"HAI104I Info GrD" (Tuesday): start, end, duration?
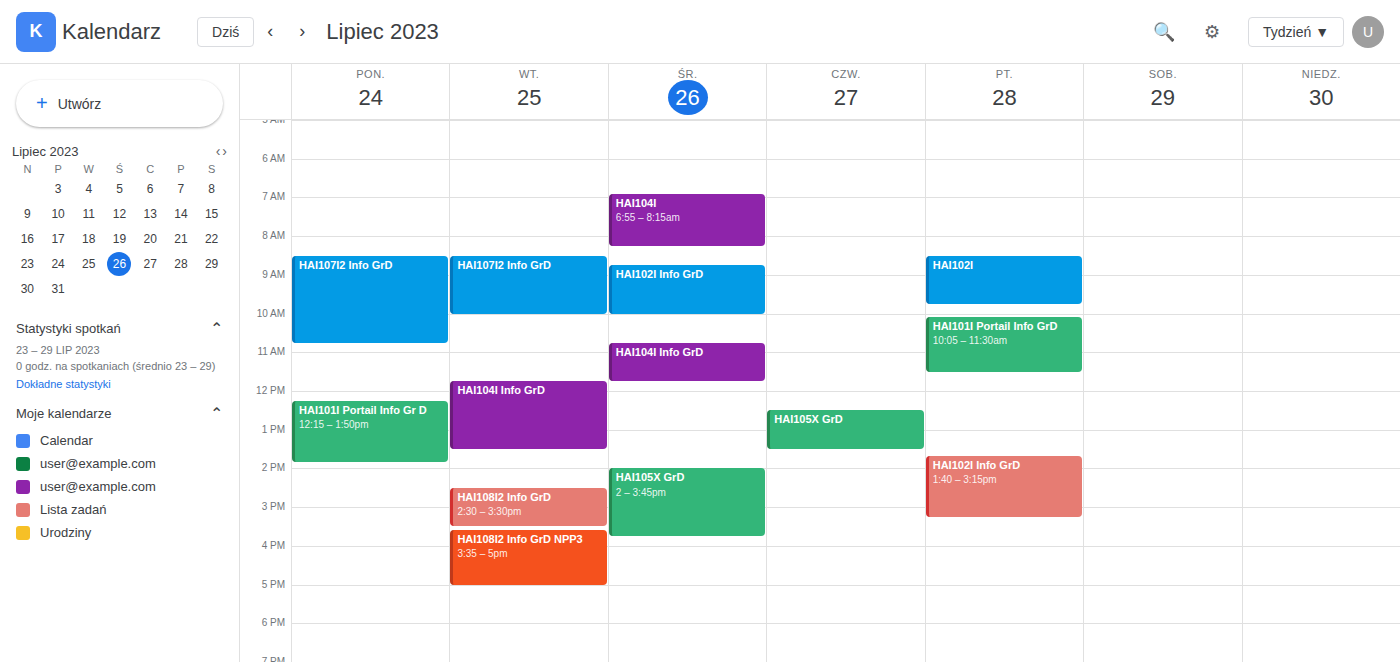
11:45 AM to 1:30 PM, 1 hour 45 minutes